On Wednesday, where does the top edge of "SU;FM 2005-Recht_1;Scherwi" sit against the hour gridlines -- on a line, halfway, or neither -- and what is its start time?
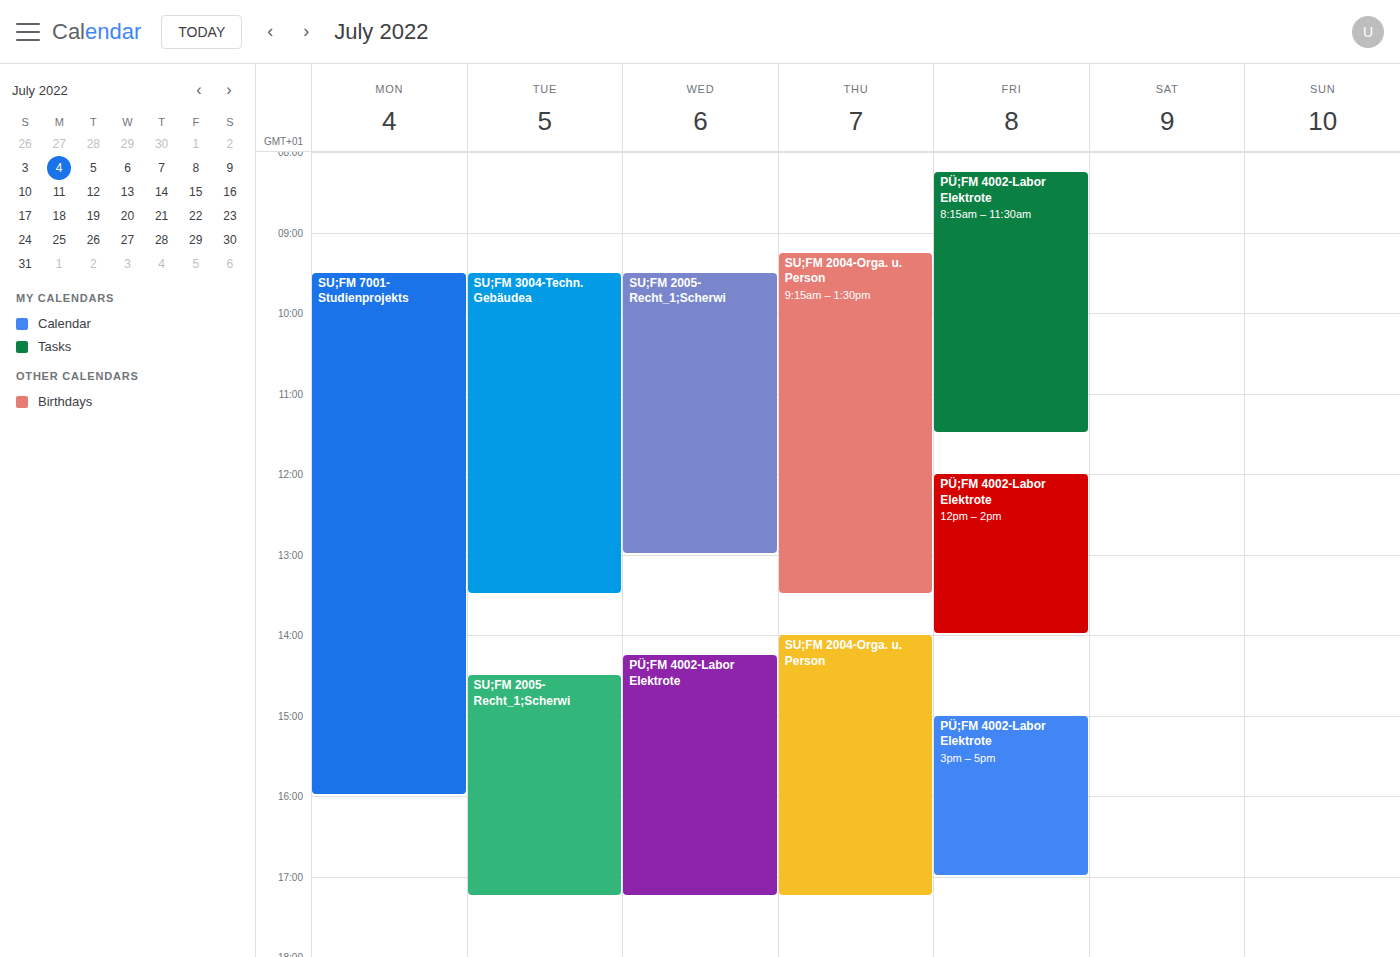
9:30 AM -- halfway between the 9 AM and 10 AM lines.